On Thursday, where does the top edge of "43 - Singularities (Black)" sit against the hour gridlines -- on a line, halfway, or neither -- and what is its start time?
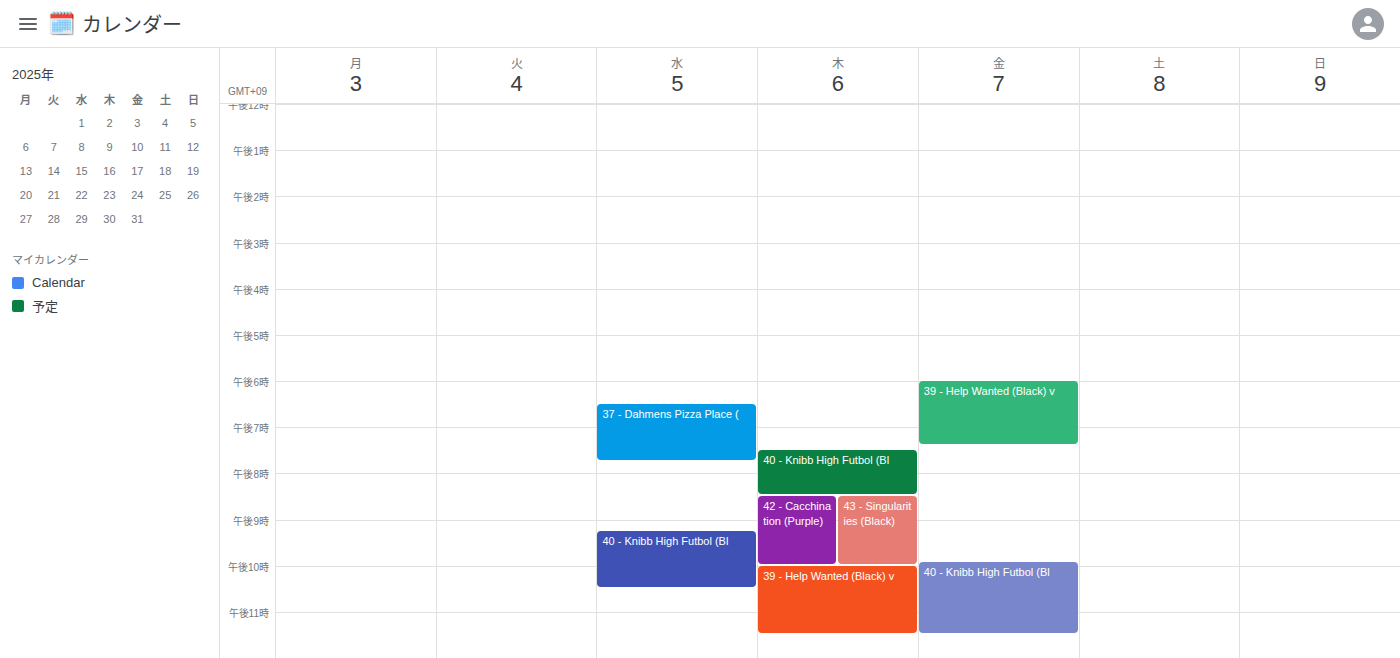
8:30 PM -- halfway between the 8 PM and 9 PM lines.